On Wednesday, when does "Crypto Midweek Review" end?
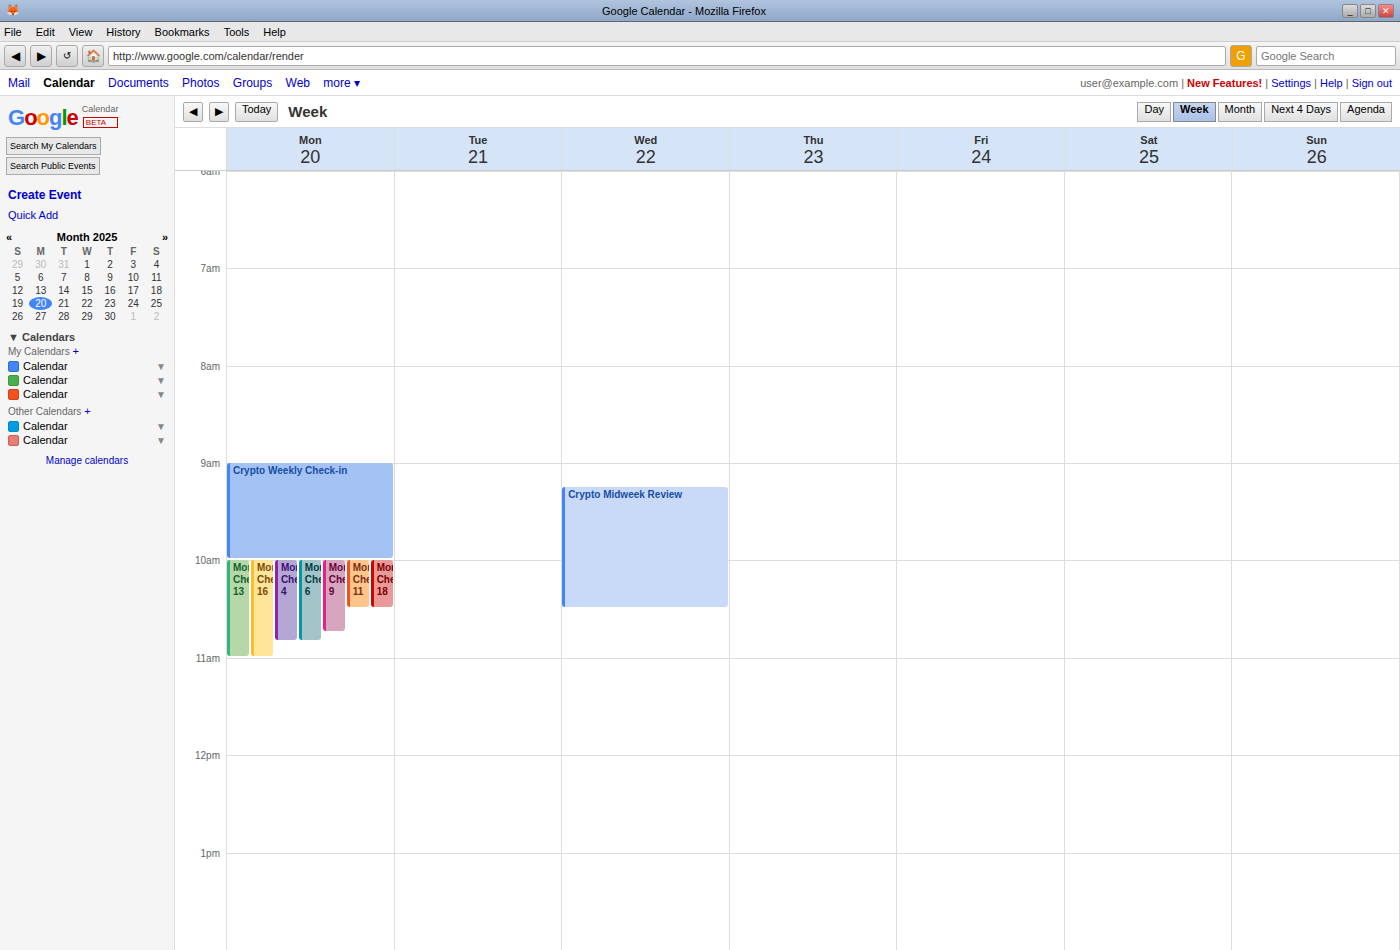
10:30 AM